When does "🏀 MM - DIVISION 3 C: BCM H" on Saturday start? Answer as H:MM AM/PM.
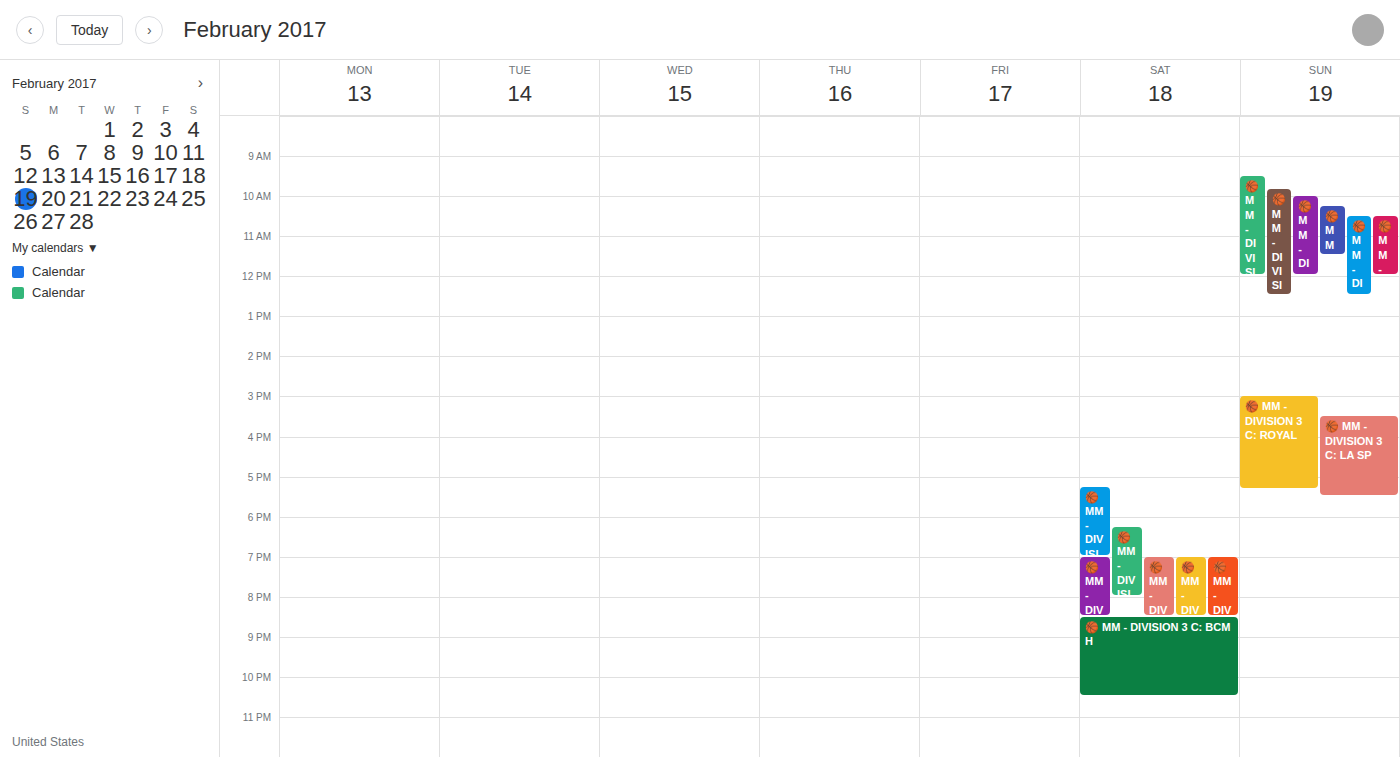
8:30 PM